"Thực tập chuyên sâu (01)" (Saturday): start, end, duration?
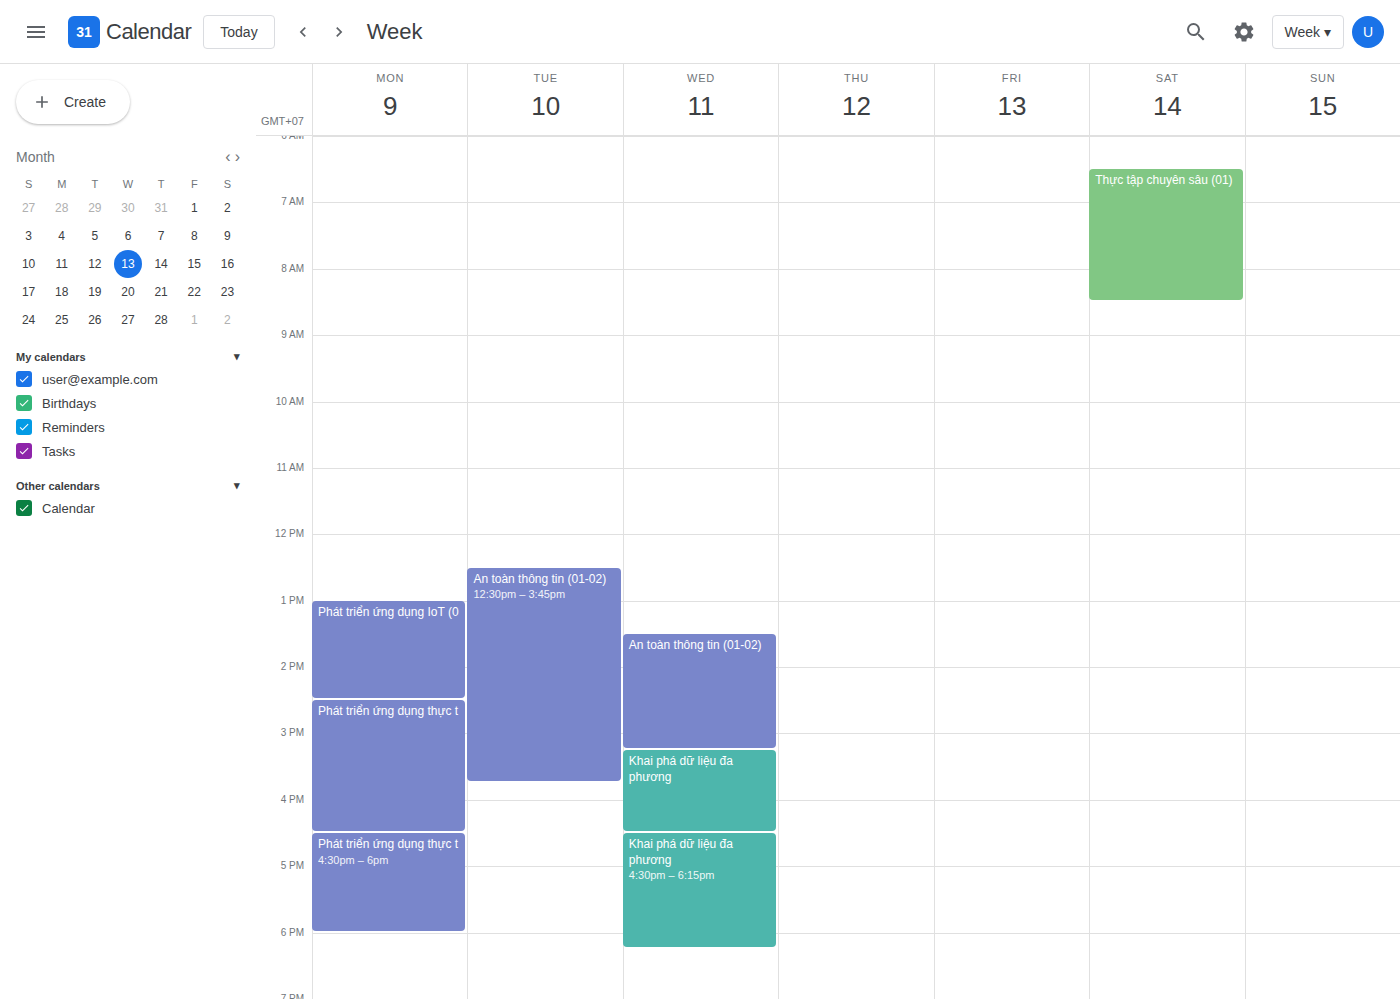
6:30 AM to 8:30 AM, 2 hours